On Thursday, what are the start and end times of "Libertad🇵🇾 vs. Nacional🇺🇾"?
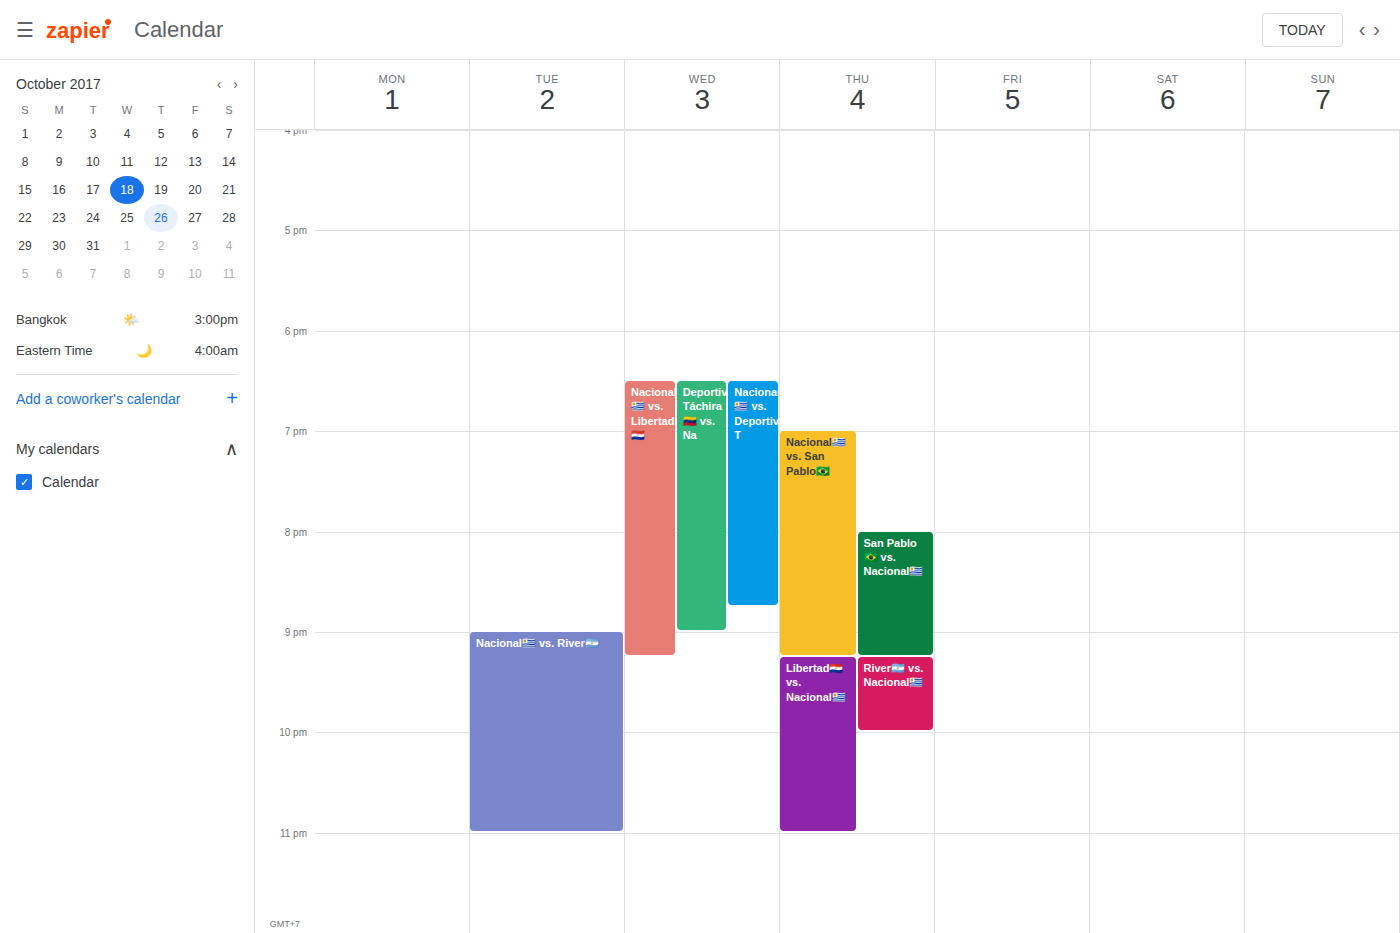
21:15 to 23:00